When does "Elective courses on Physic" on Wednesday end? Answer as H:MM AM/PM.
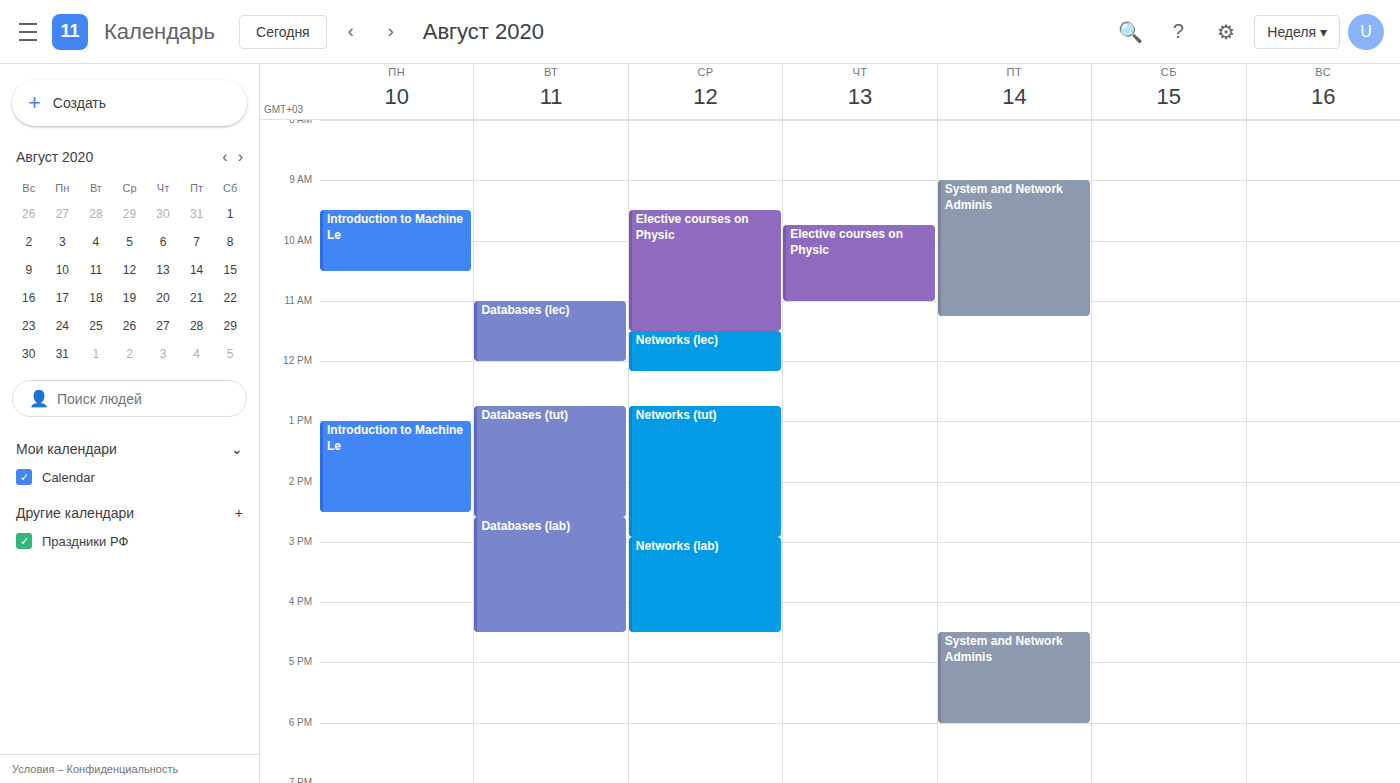
11:30 AM